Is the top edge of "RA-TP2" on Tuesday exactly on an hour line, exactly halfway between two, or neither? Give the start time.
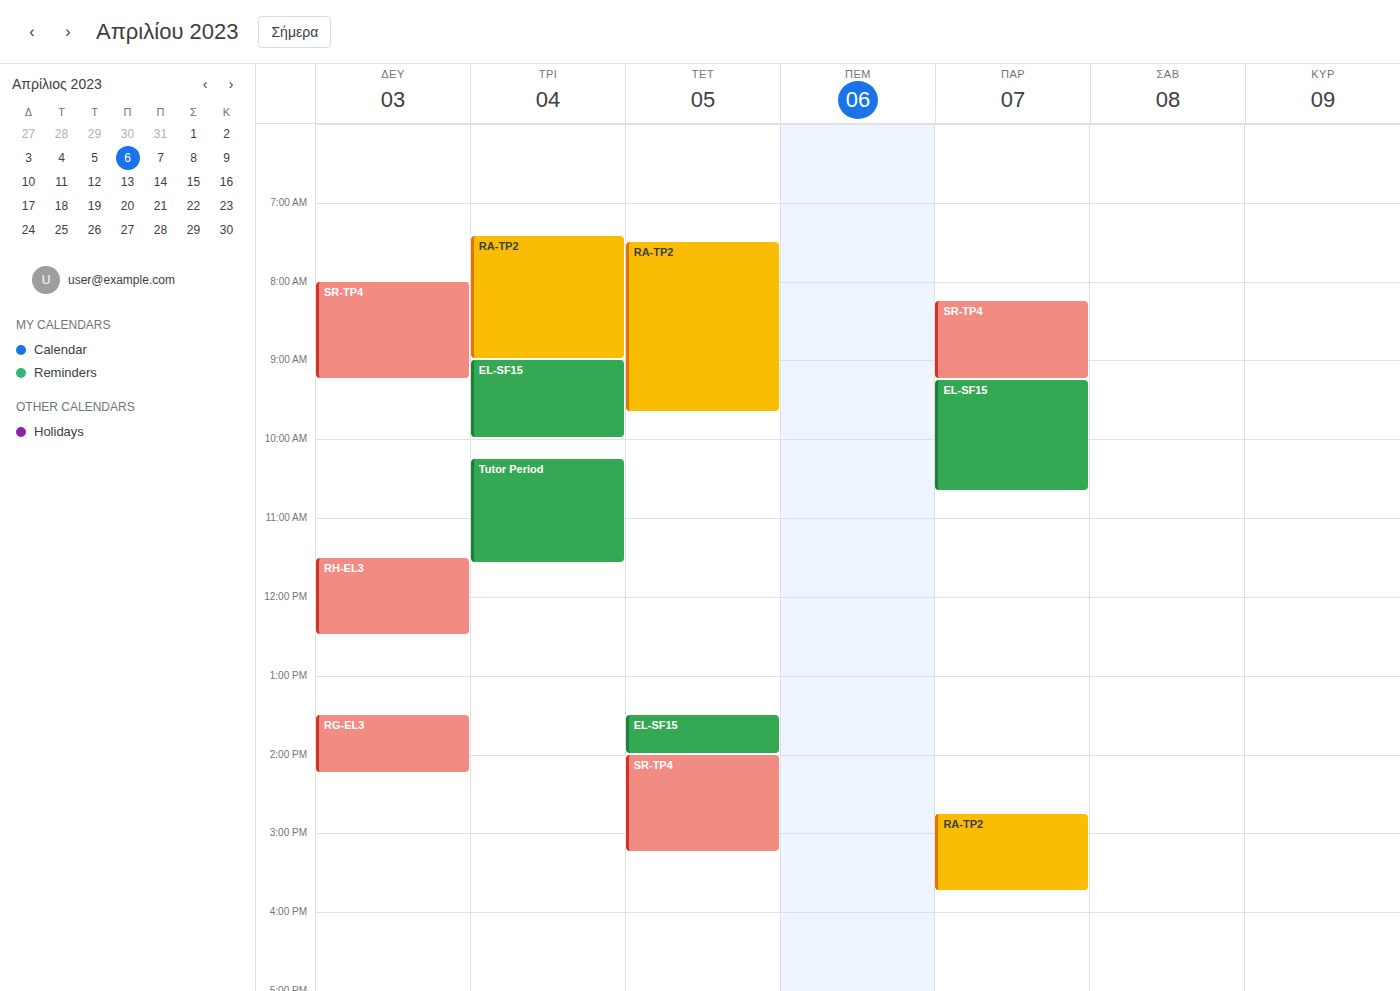
7:25 AM -- neither: 25 minutes below the 7 AM line and 35 minutes above the 8 AM line.